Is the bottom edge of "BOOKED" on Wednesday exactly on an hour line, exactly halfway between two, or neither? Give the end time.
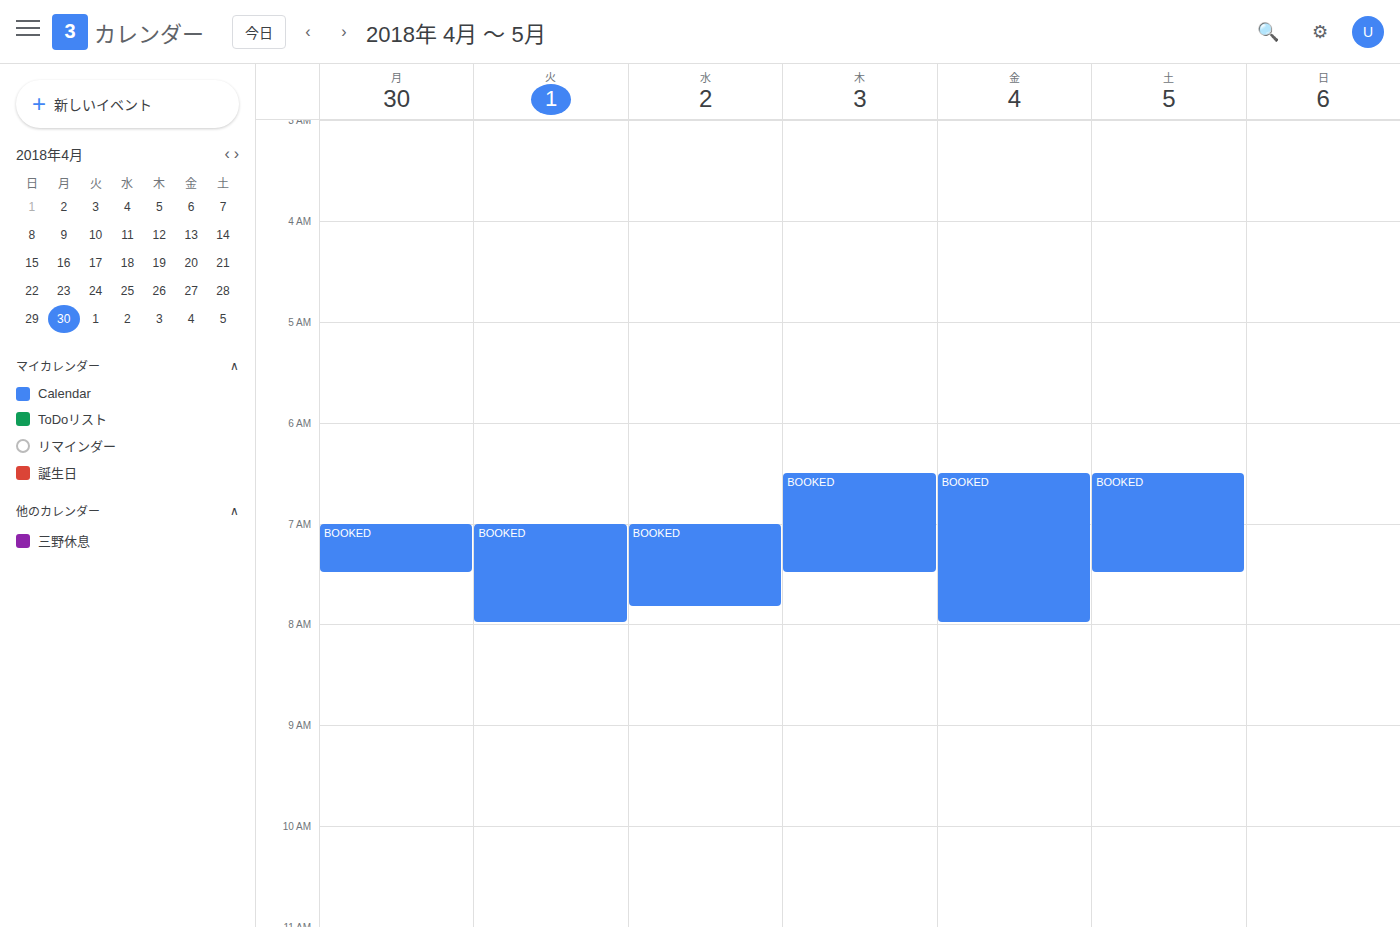
07:50 -- neither: 50 minutes below the 07:00 line and 10 minutes above the 08:00 line.